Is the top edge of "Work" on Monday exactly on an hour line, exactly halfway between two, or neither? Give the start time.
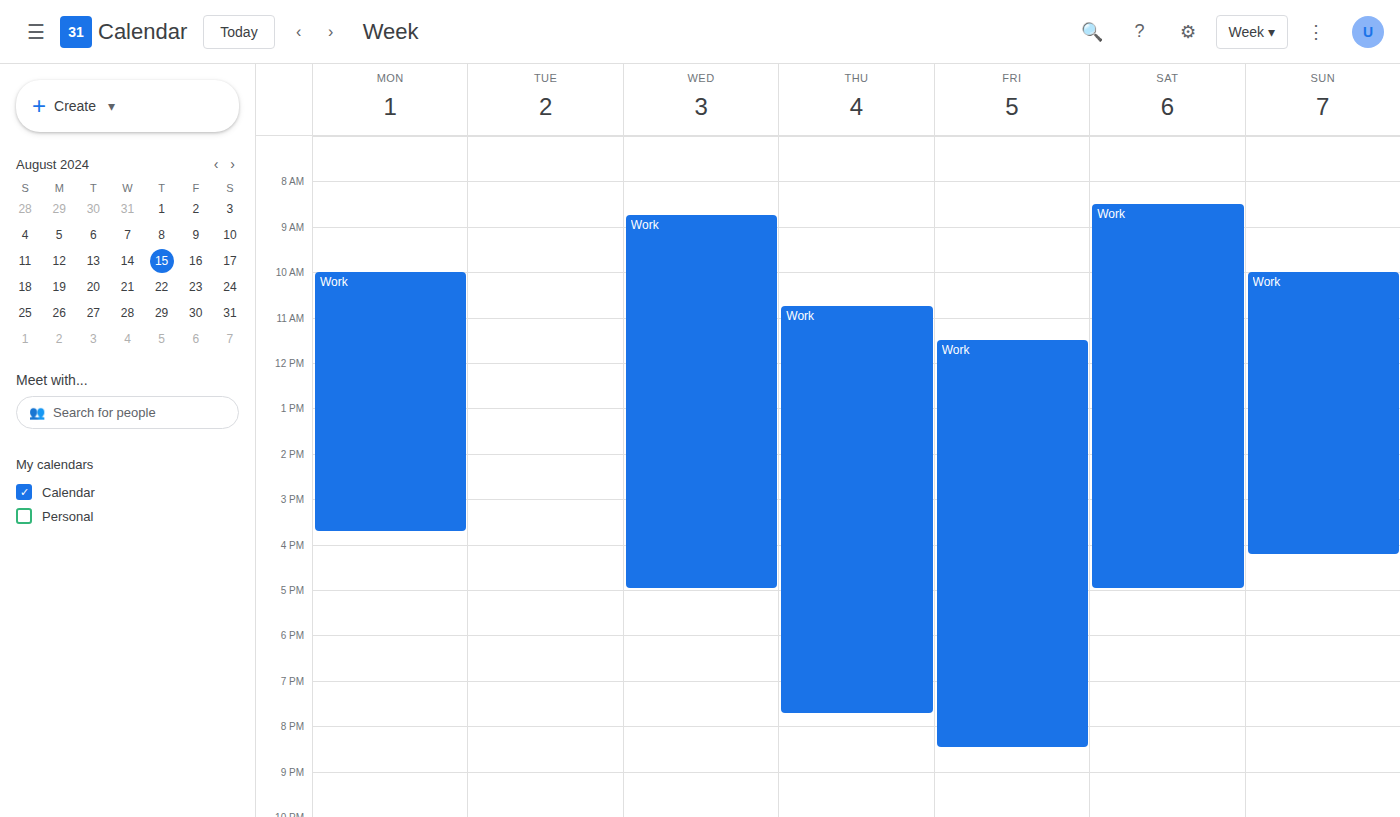
10:00 AM -- exactly on the 10 AM line.